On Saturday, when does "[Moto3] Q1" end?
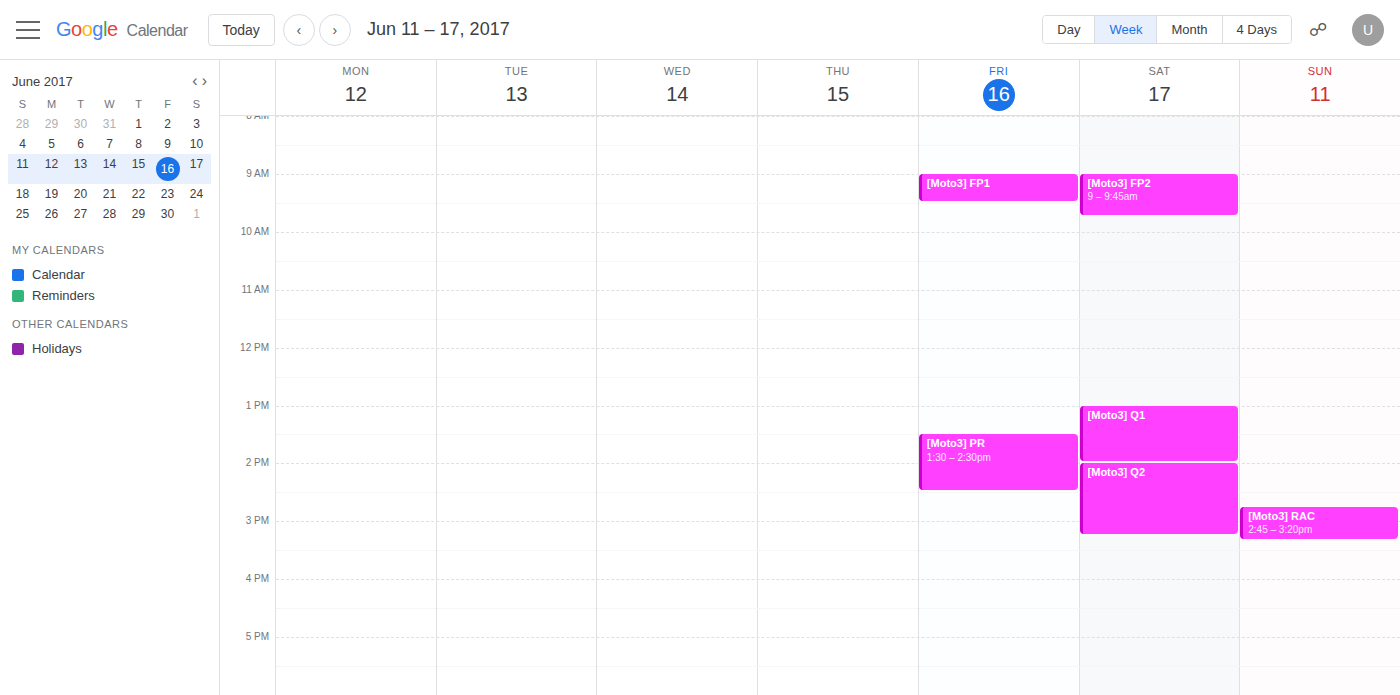
2:00 PM